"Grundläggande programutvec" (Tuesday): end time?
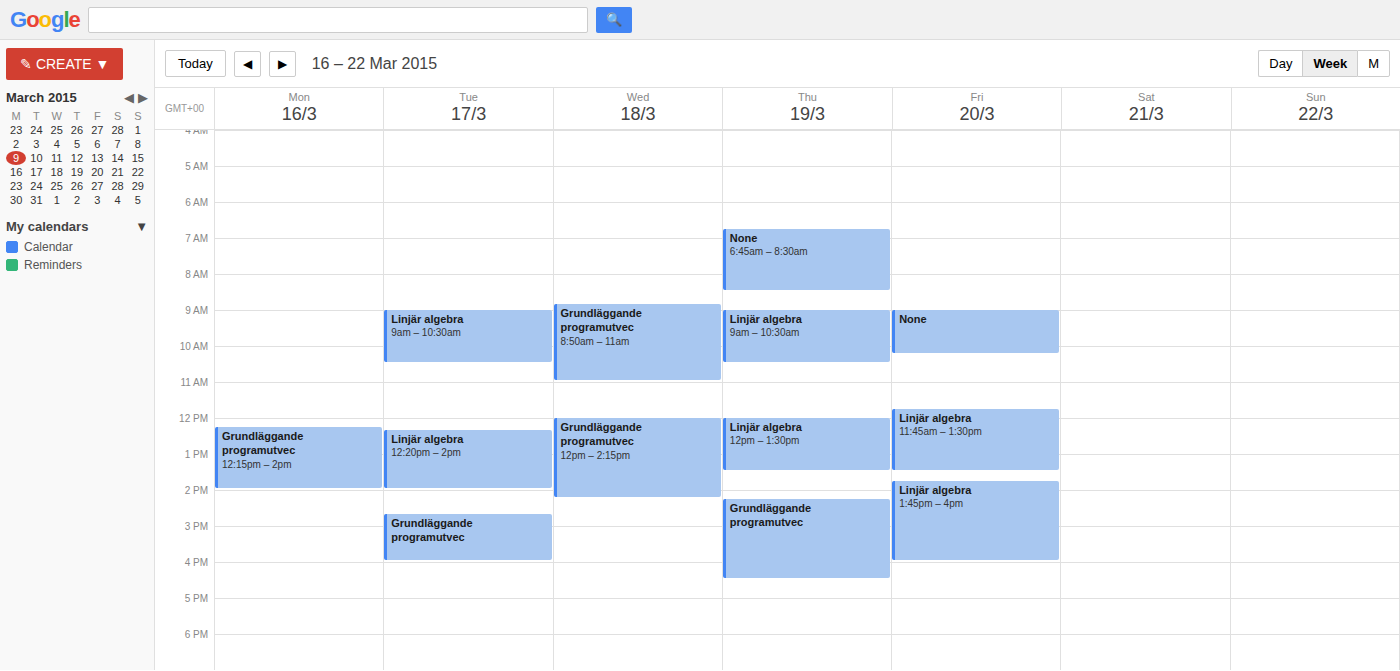
4:00 PM